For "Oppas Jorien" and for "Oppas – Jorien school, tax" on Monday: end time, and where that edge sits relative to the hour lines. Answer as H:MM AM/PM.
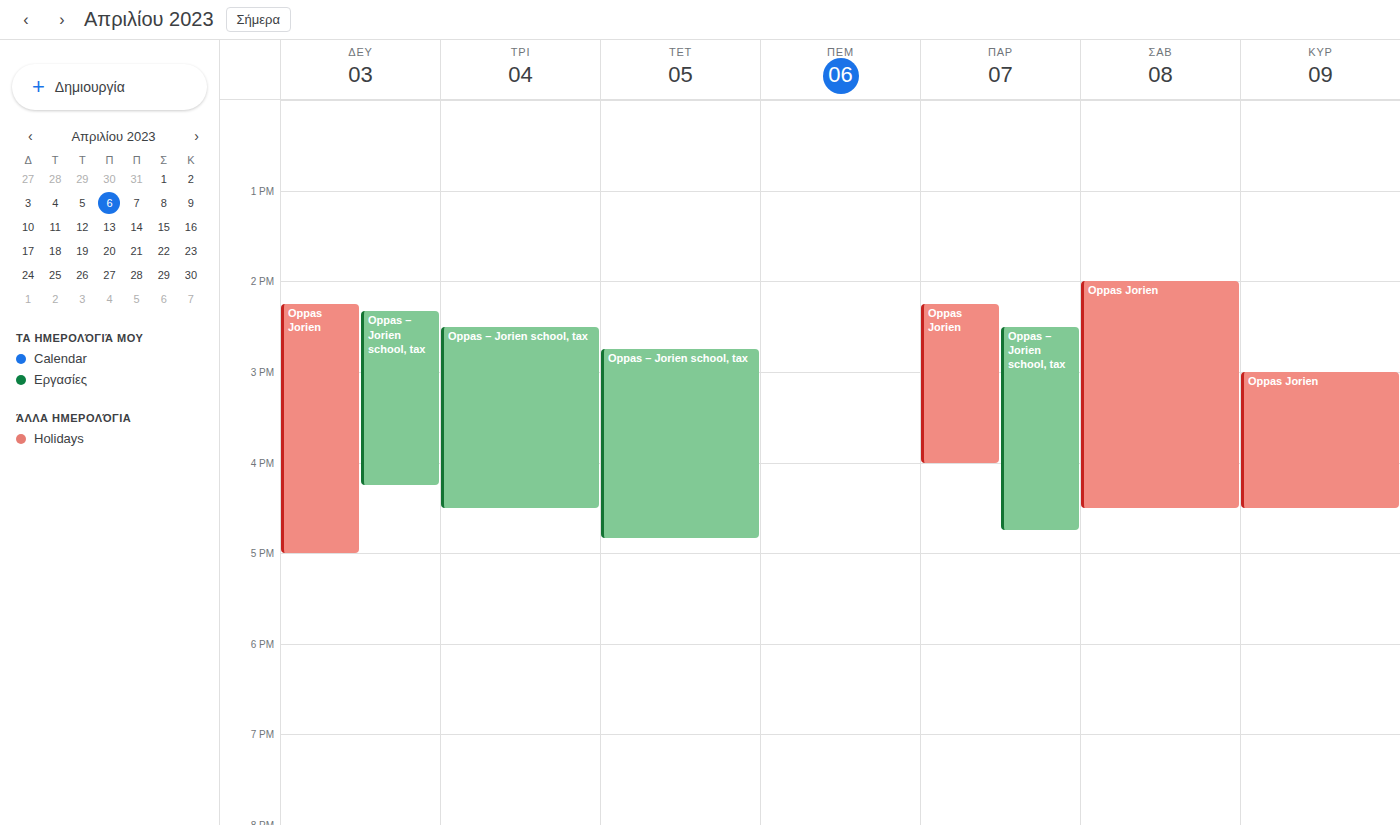
"Oppas Jorien": 5:00 PM, exactly on the 5 PM line. "Oppas – Jorien school, tax": 4:15 PM, neither: a quarter of the way from the 4 PM line to the 5 PM line.